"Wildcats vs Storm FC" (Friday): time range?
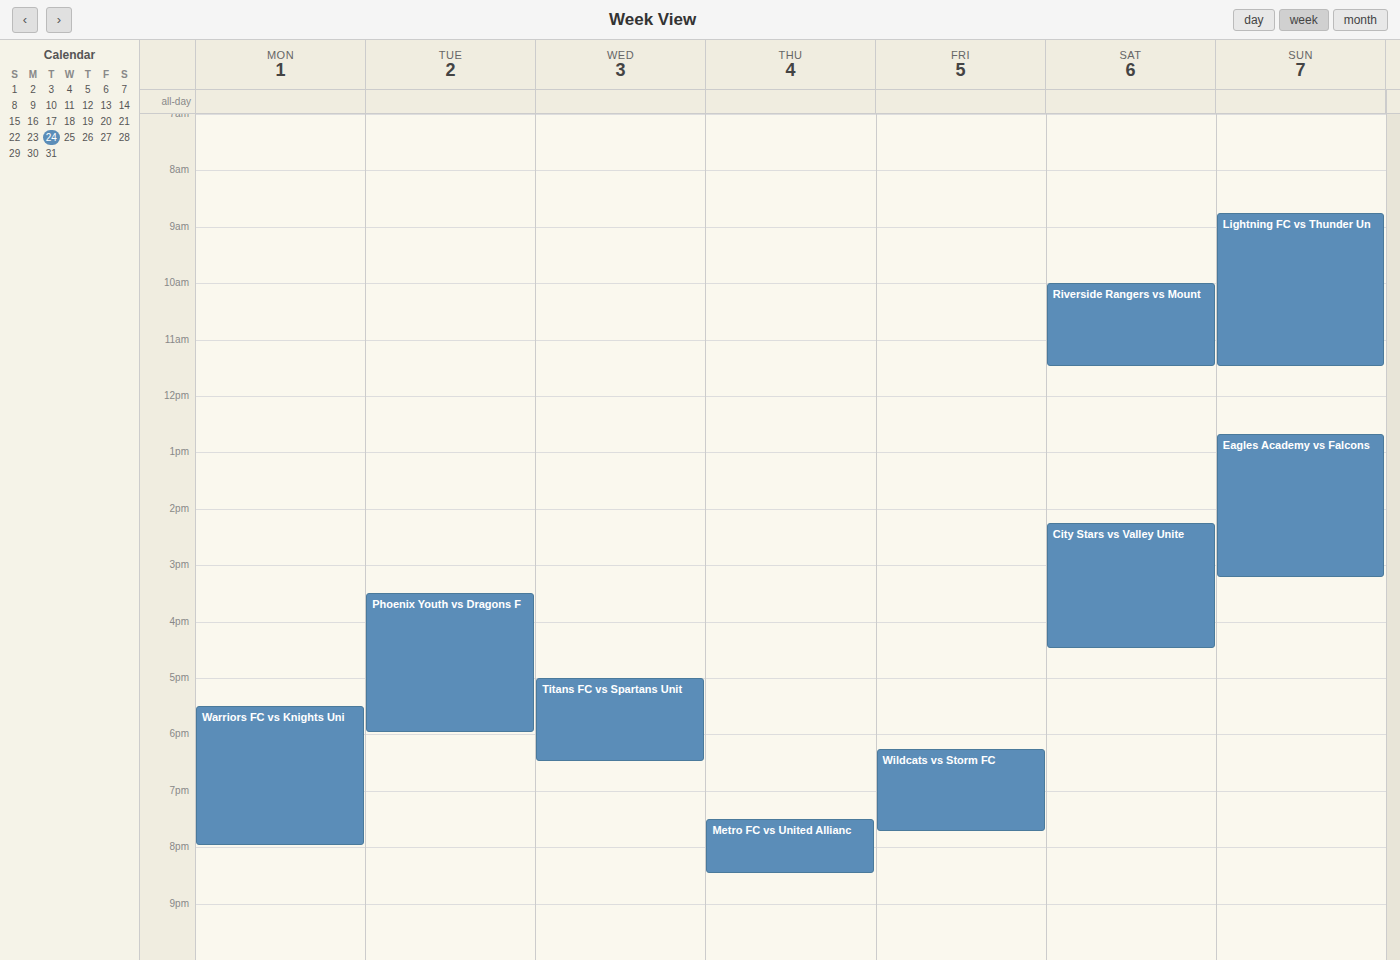
6:15 PM to 7:45 PM